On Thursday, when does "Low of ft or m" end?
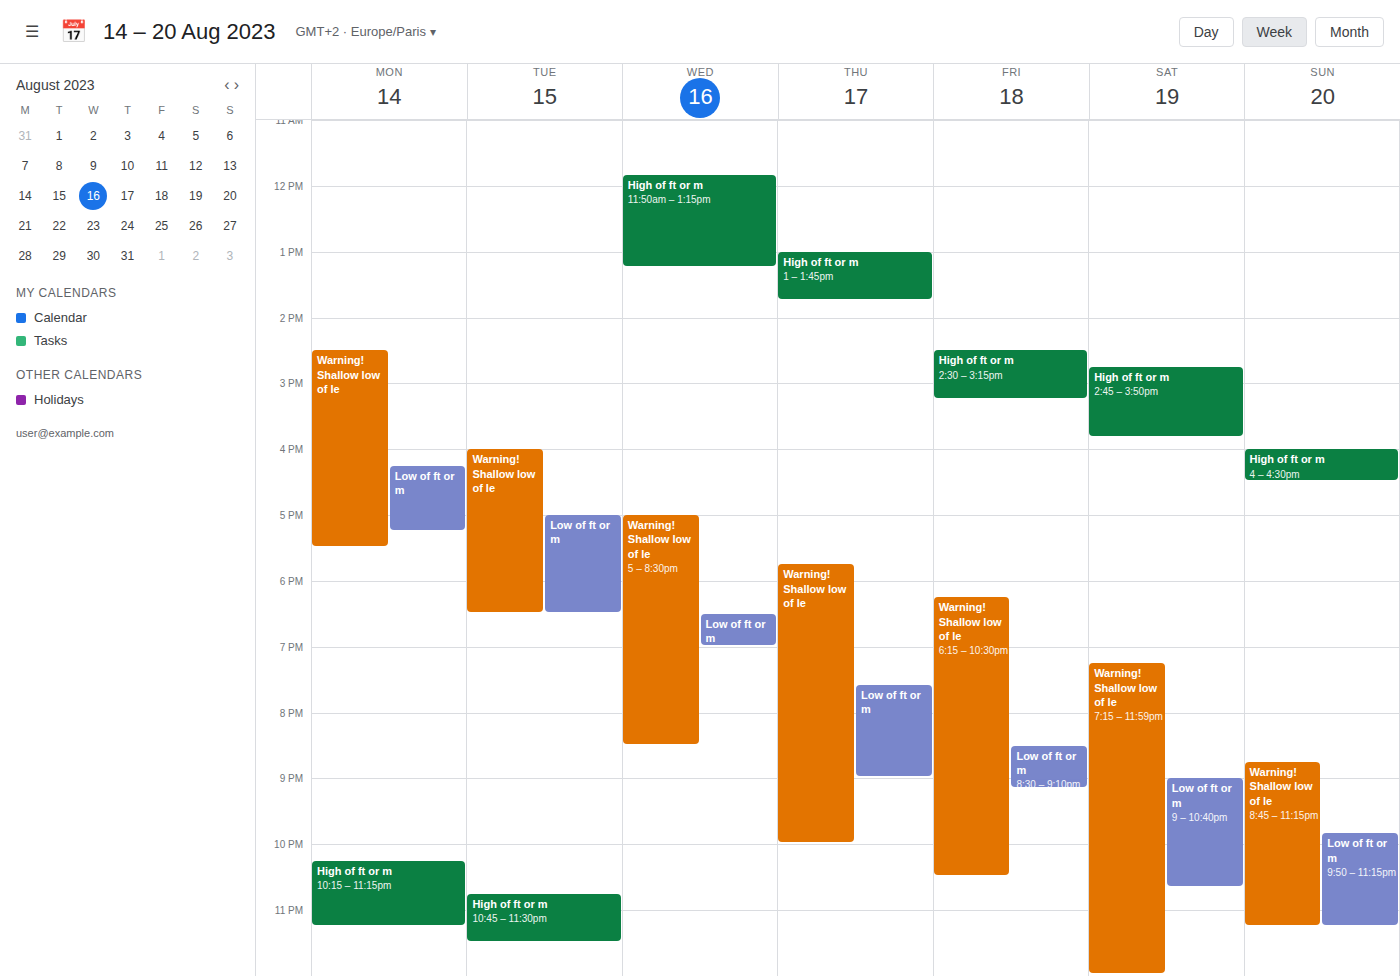
9:00 PM